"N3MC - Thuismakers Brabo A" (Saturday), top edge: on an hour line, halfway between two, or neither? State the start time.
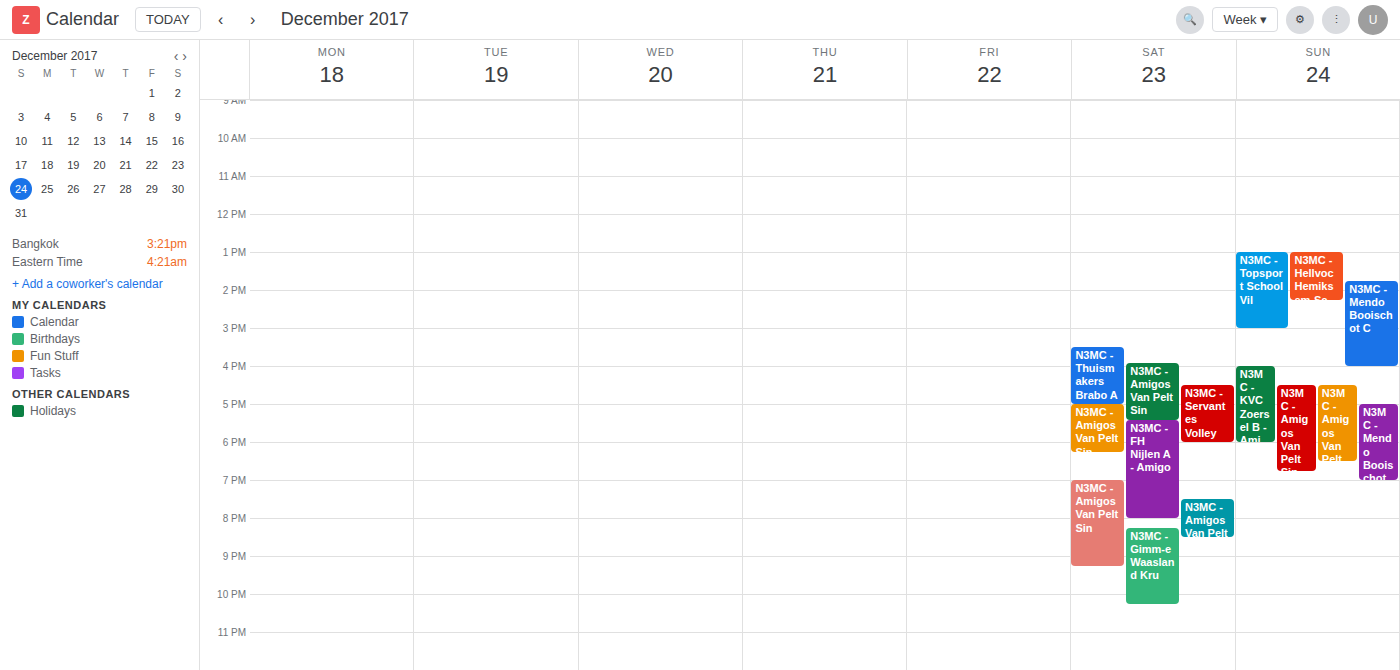
3:30 PM -- halfway between the 3 PM and 4 PM lines.